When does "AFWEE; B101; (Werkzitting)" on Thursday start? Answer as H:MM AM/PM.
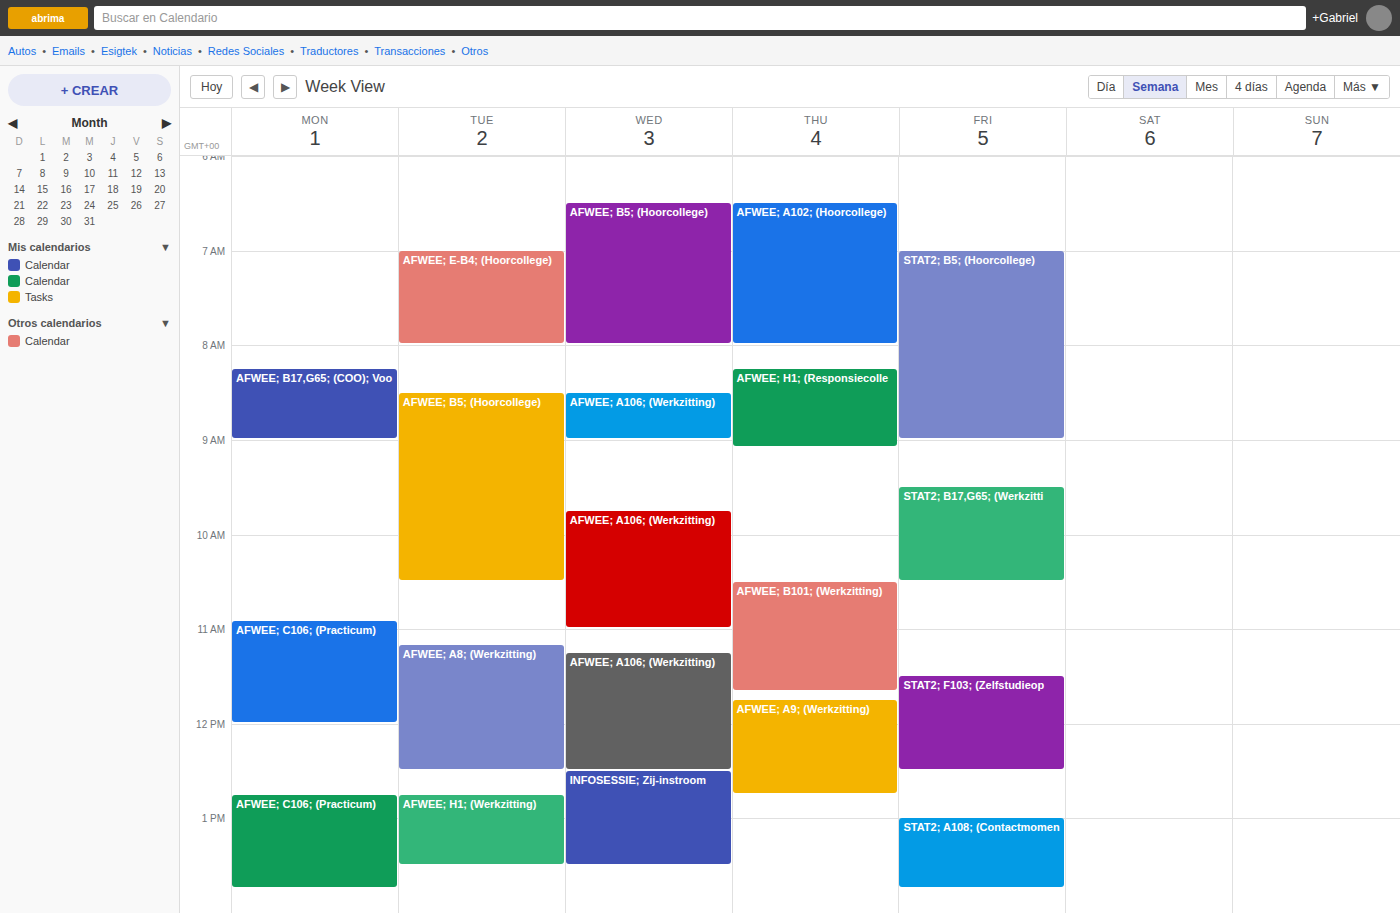
10:30 AM